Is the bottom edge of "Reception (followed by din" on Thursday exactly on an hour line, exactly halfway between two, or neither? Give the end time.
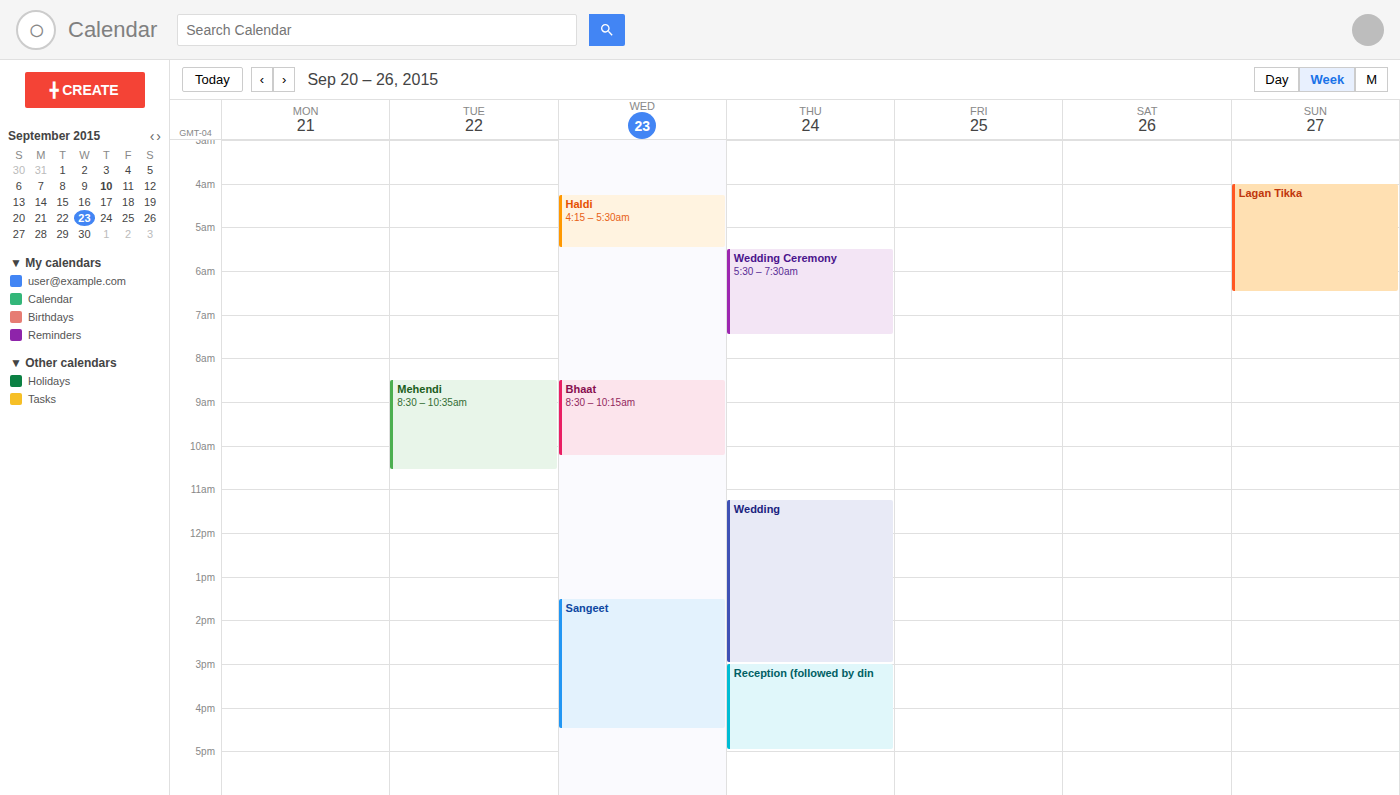
5:00 PM -- exactly on the 5 PM line.